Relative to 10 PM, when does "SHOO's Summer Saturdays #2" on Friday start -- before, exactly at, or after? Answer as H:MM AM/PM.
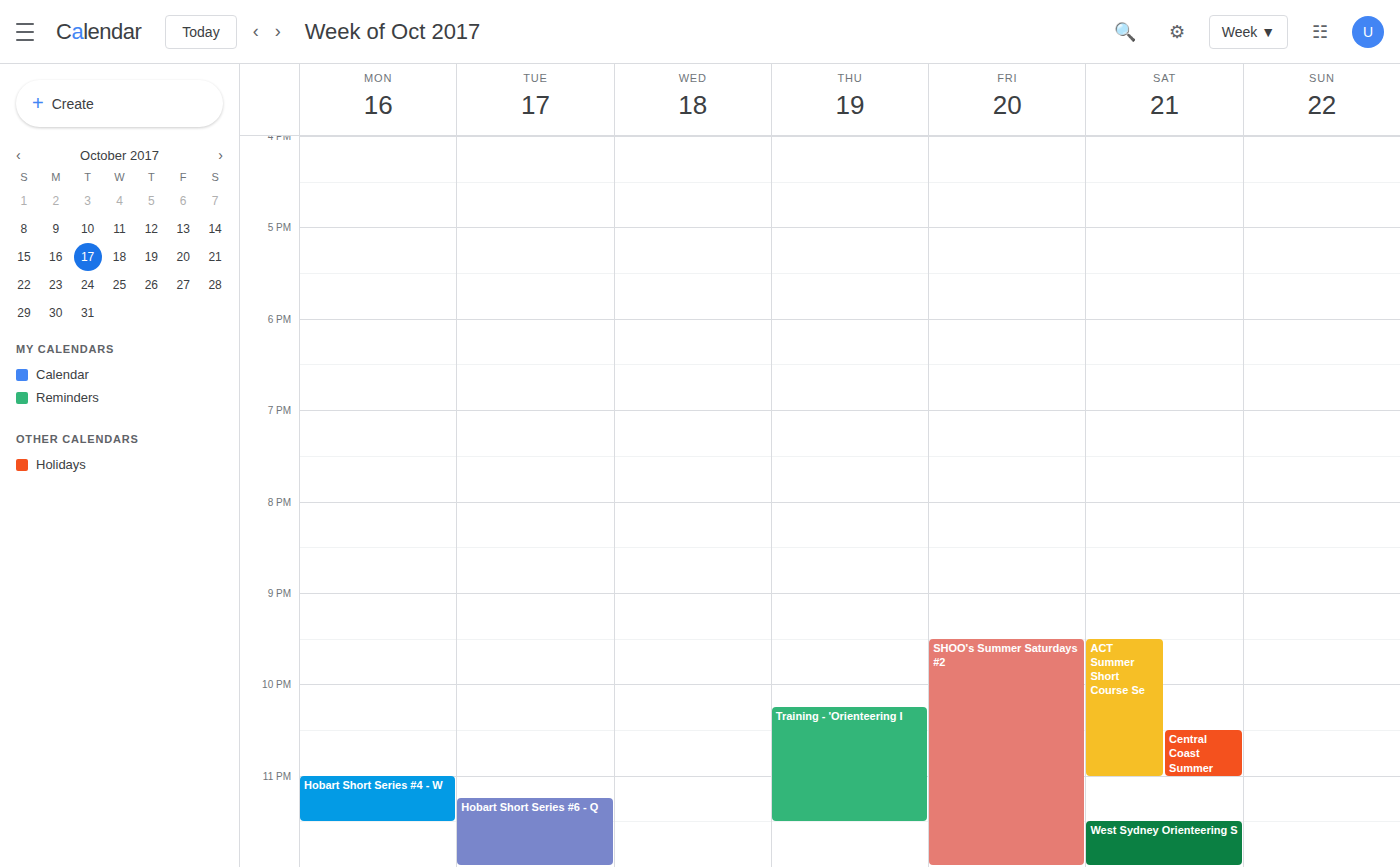
9:30 PM -- before 10 PM, 30 minutes above the 10 PM line.